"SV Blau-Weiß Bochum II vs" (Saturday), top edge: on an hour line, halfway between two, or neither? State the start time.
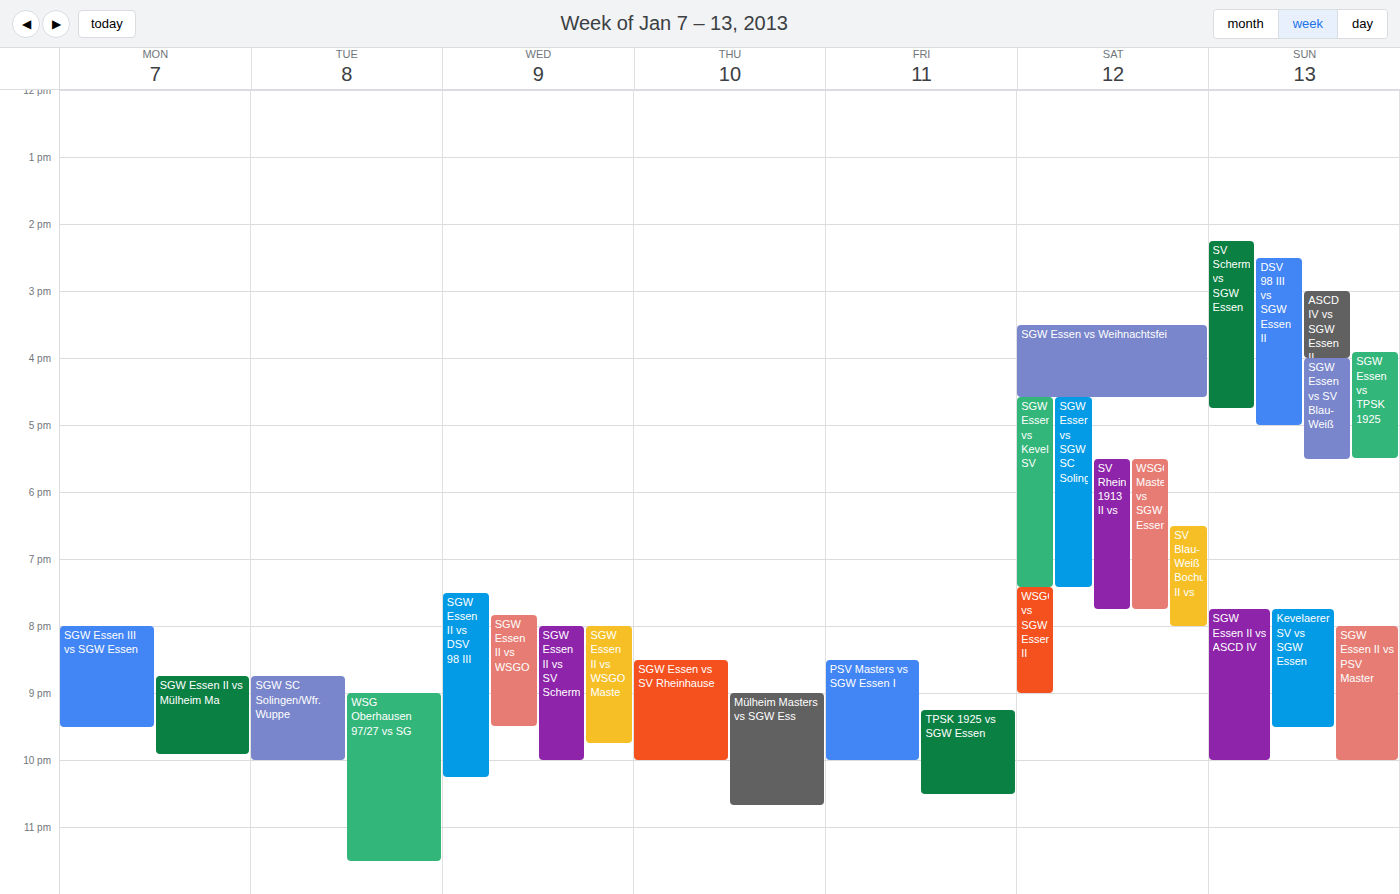
6:30 PM -- halfway between the 6 PM and 7 PM lines.